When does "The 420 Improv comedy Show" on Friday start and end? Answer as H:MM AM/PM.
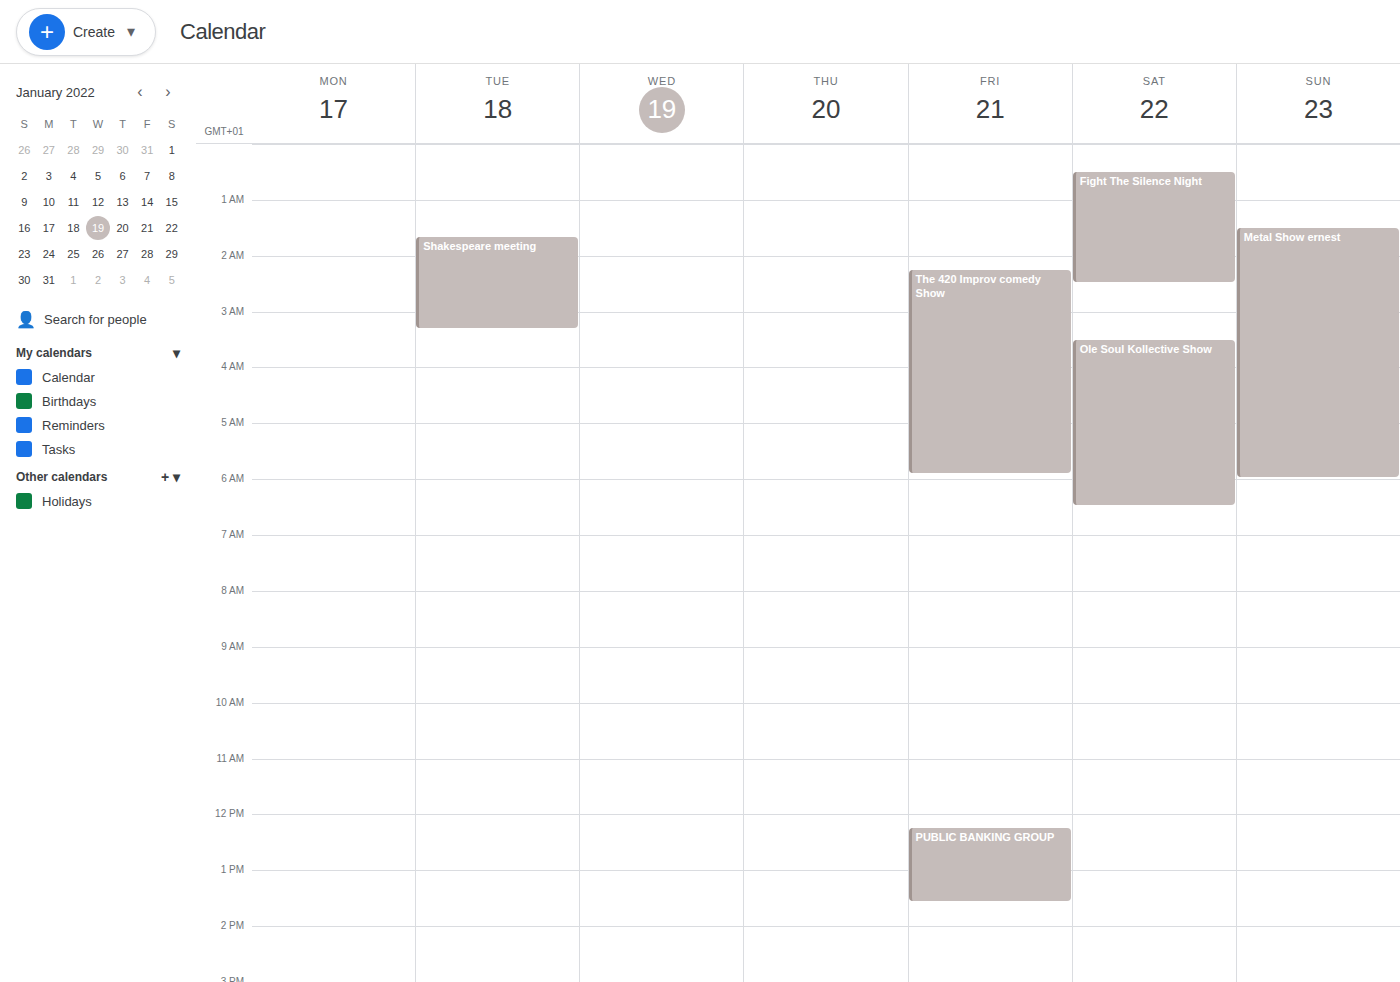
2:15 AM to 5:55 AM